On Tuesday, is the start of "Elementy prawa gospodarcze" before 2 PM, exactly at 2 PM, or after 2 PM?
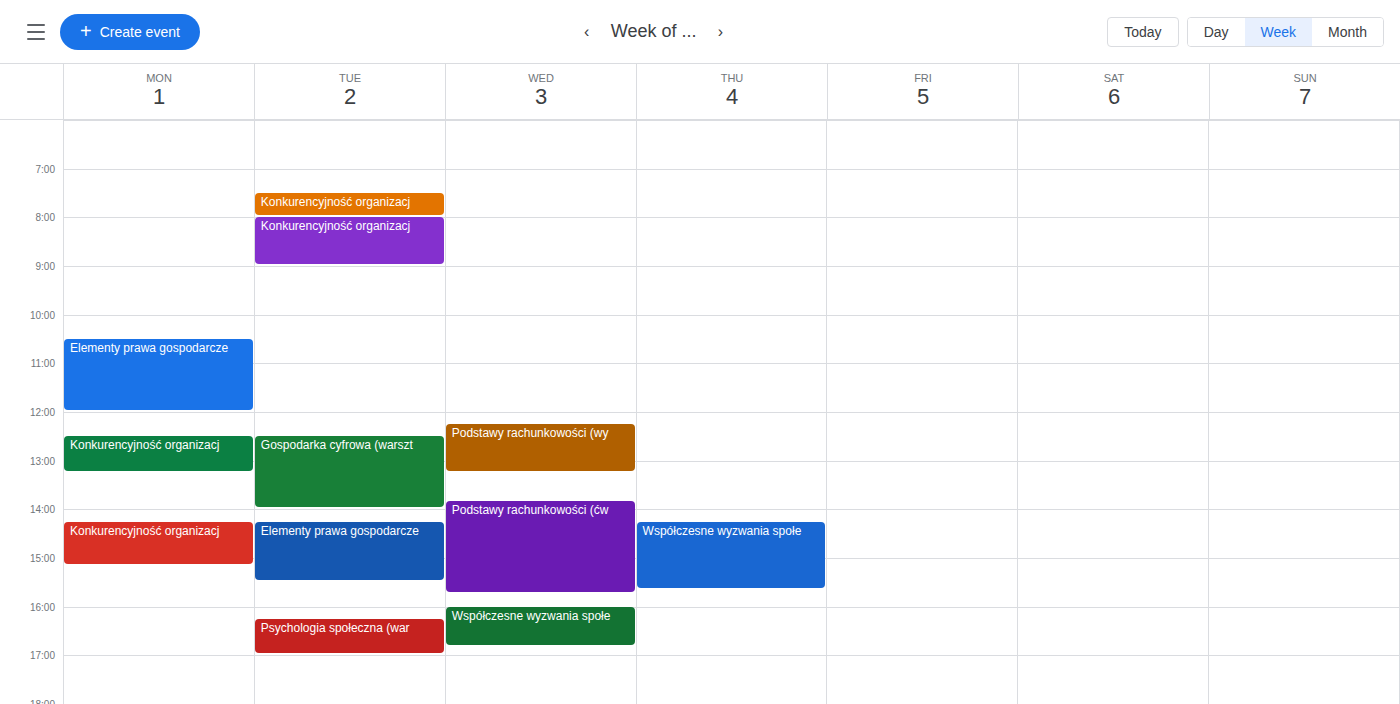
2:15 PM -- after 2 PM, 15 minutes below the 2 PM line.